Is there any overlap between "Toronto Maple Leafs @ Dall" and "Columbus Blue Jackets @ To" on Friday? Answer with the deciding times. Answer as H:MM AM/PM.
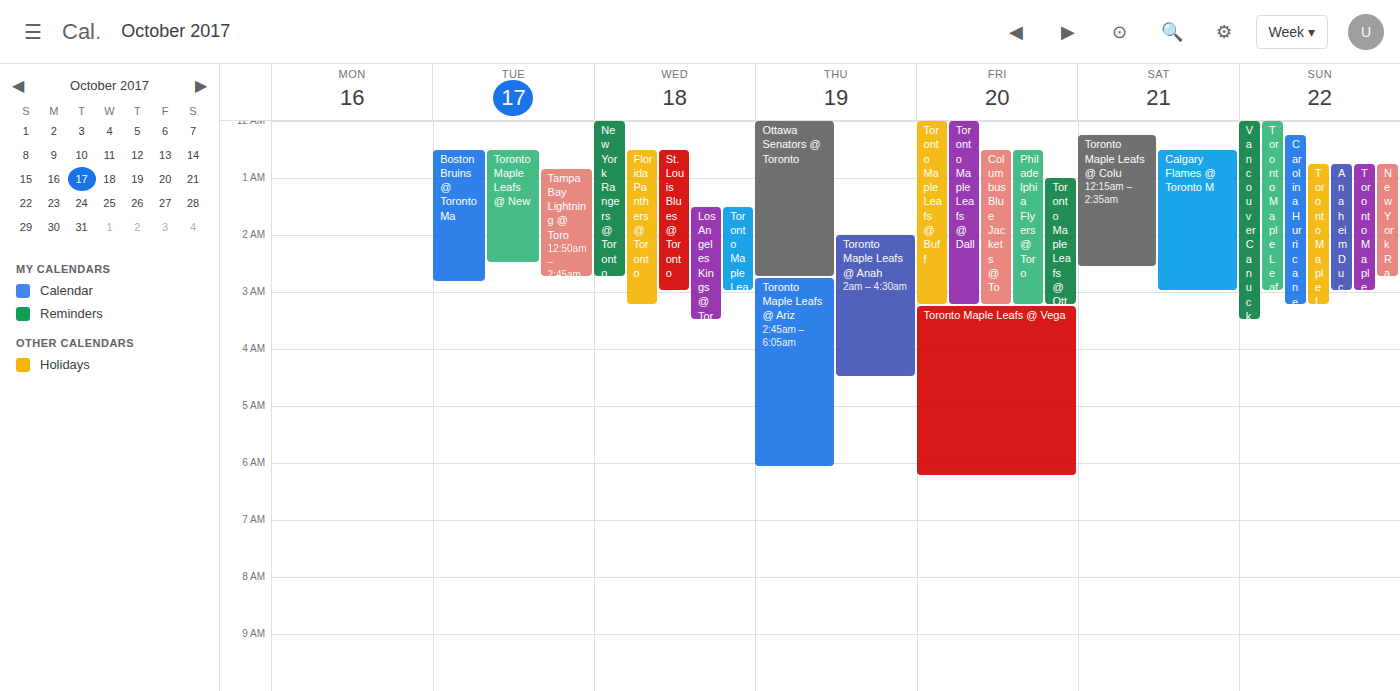
"Columbus Blue Jackets @ To" runs 12:30 AM to 3:15 AM, inside "Toronto Maple Leafs @ Dall" -- they overlap.